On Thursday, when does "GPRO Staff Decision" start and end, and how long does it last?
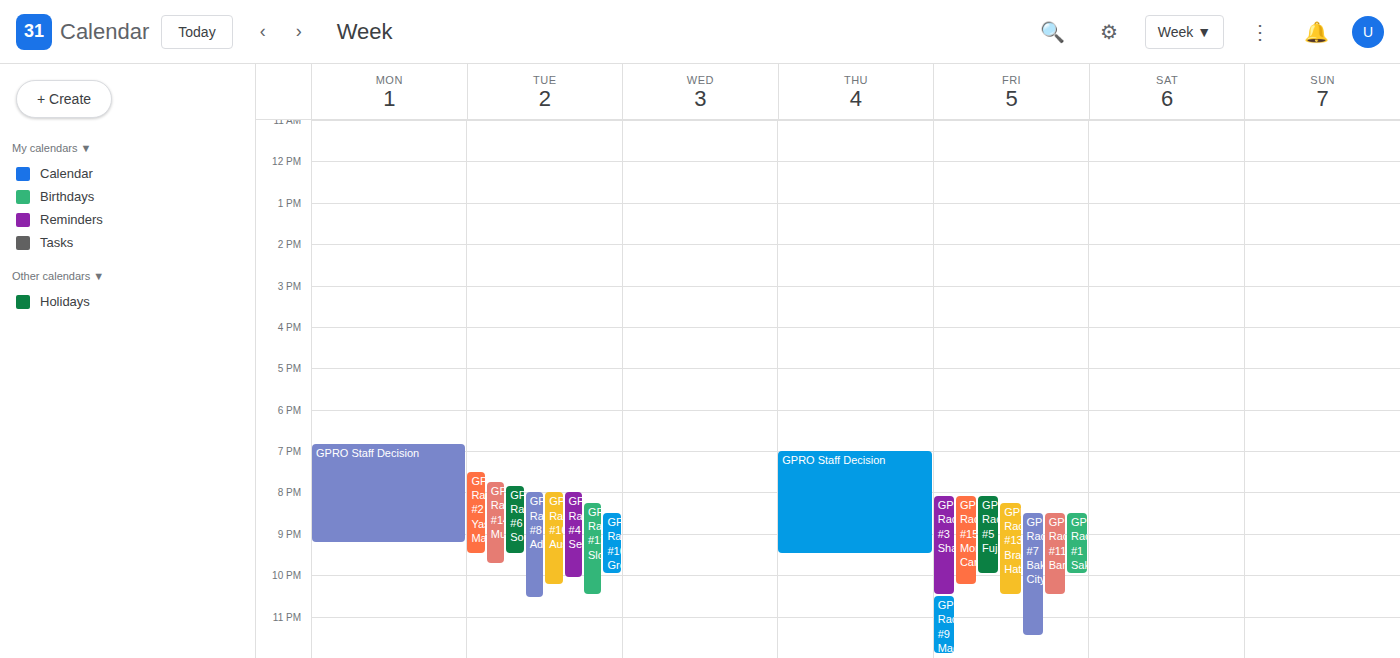
7:00 PM to 9:30 PM, 2 hours 30 minutes